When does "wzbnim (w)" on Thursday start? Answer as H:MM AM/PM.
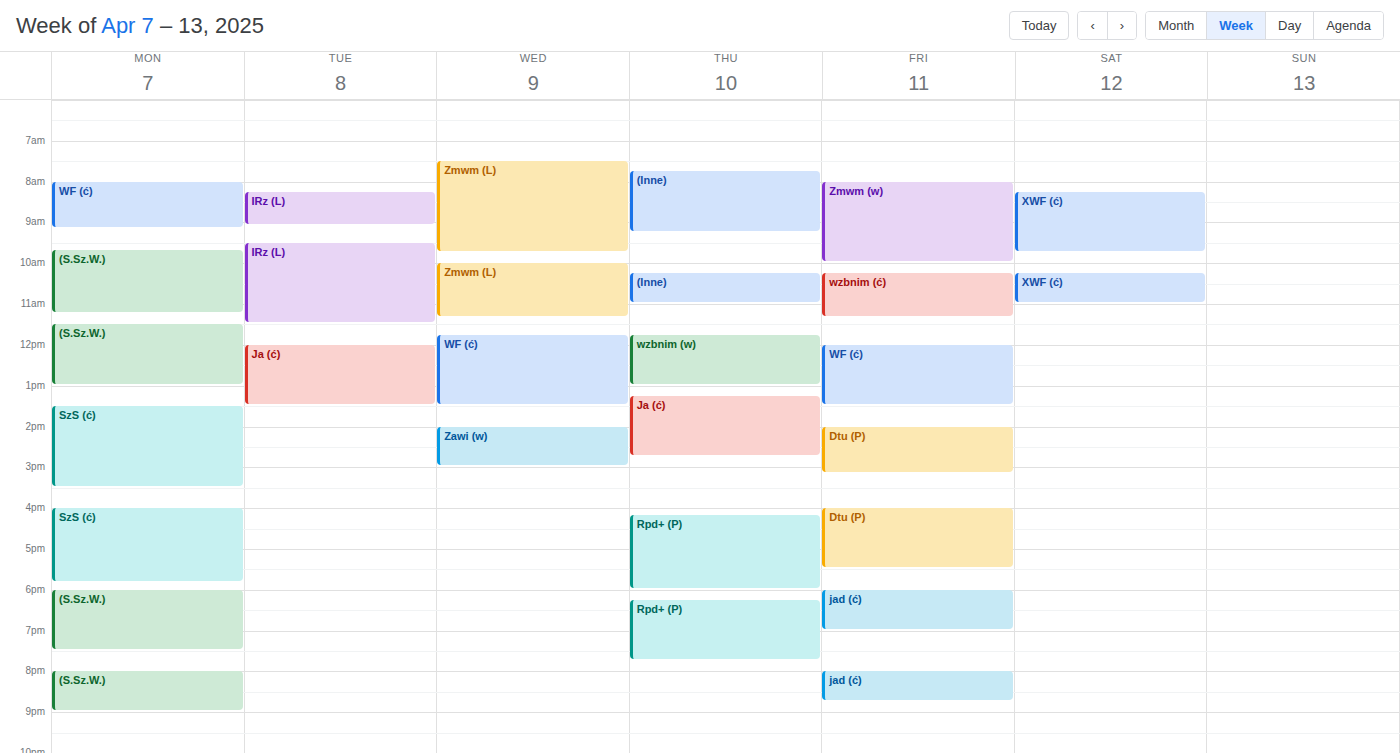
11:45 AM